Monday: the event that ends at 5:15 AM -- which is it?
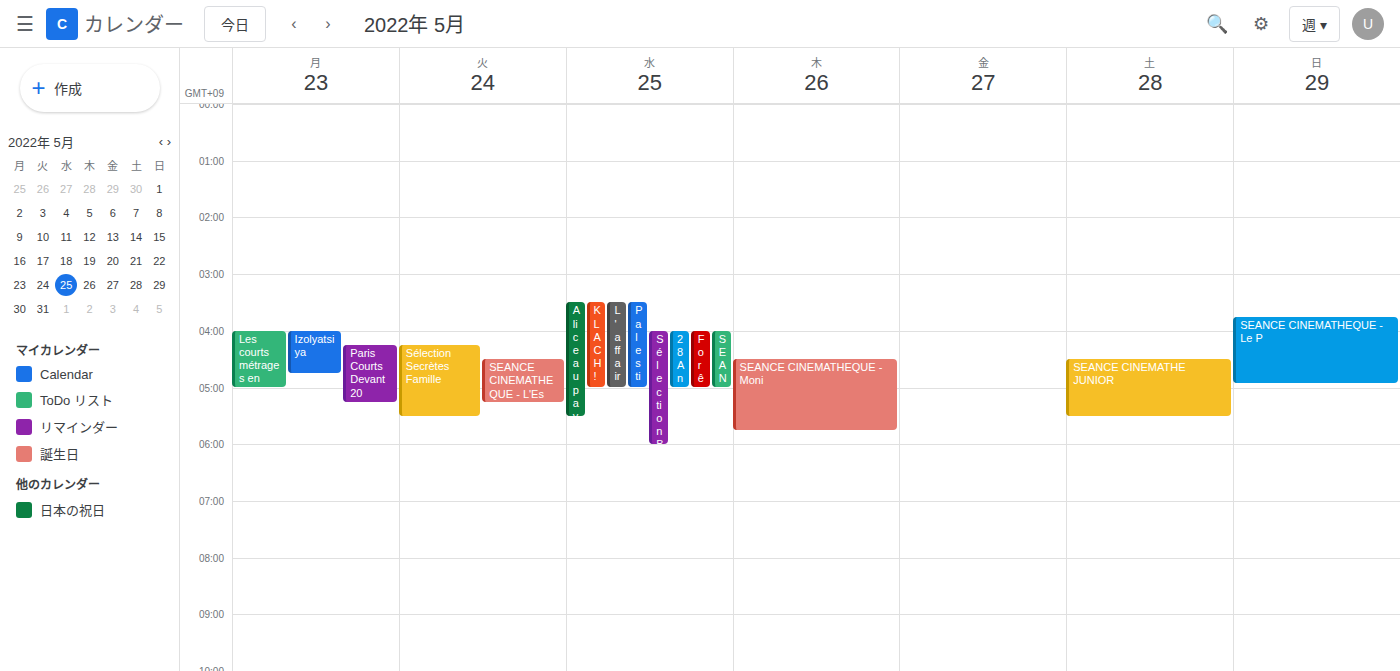
"Paris Courts Devant 20"